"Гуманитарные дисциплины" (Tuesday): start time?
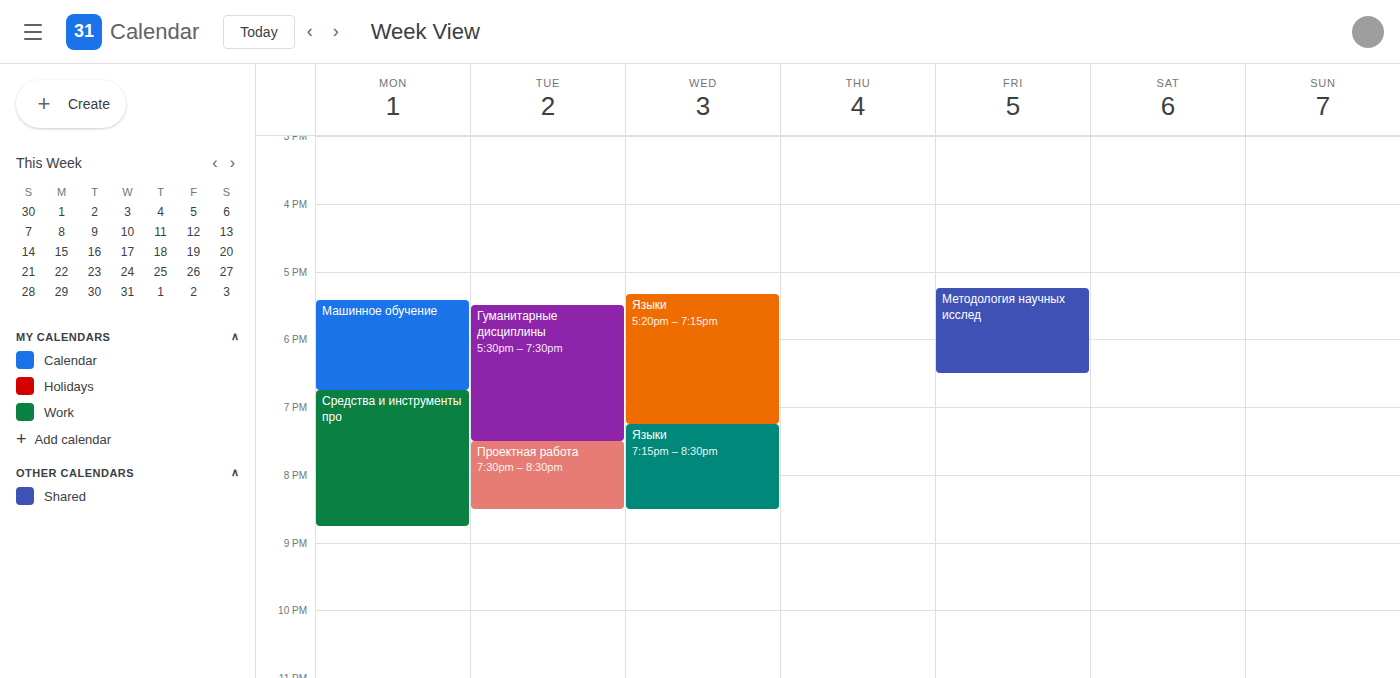
5:30 PM